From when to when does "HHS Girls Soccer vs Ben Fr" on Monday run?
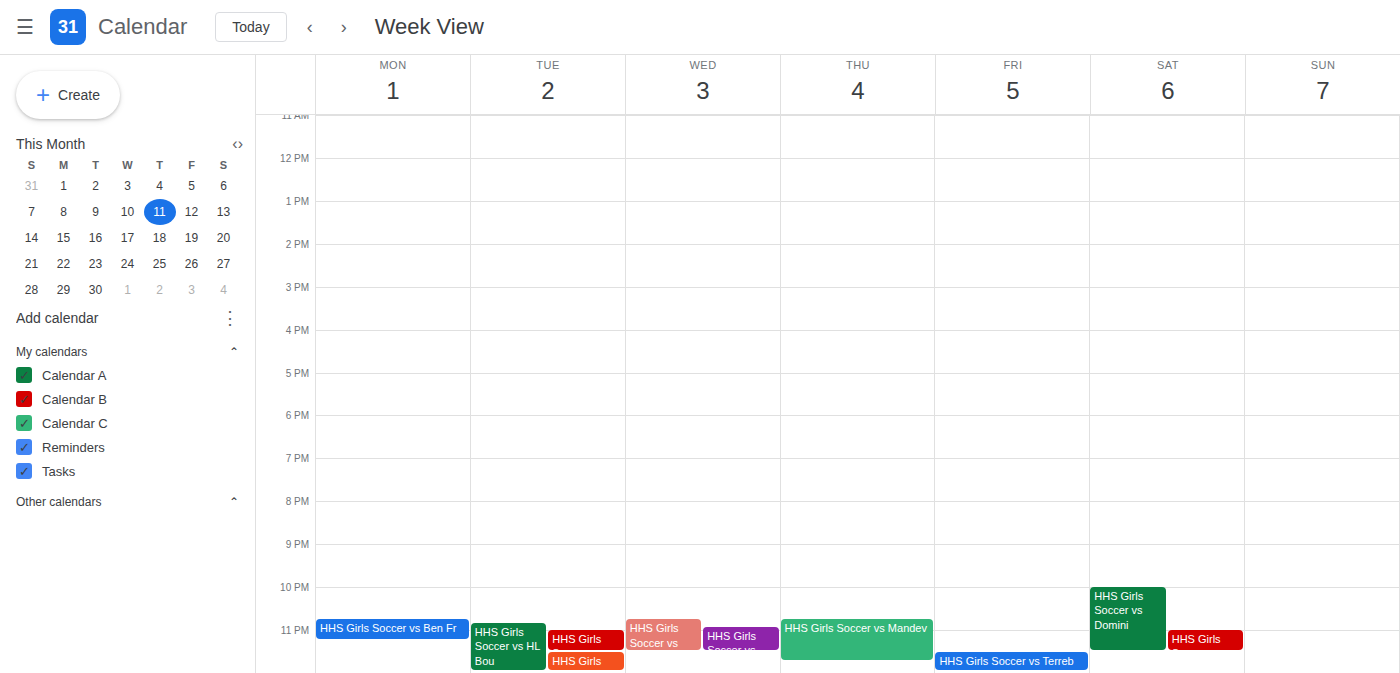
10:45 PM to 11:15 PM